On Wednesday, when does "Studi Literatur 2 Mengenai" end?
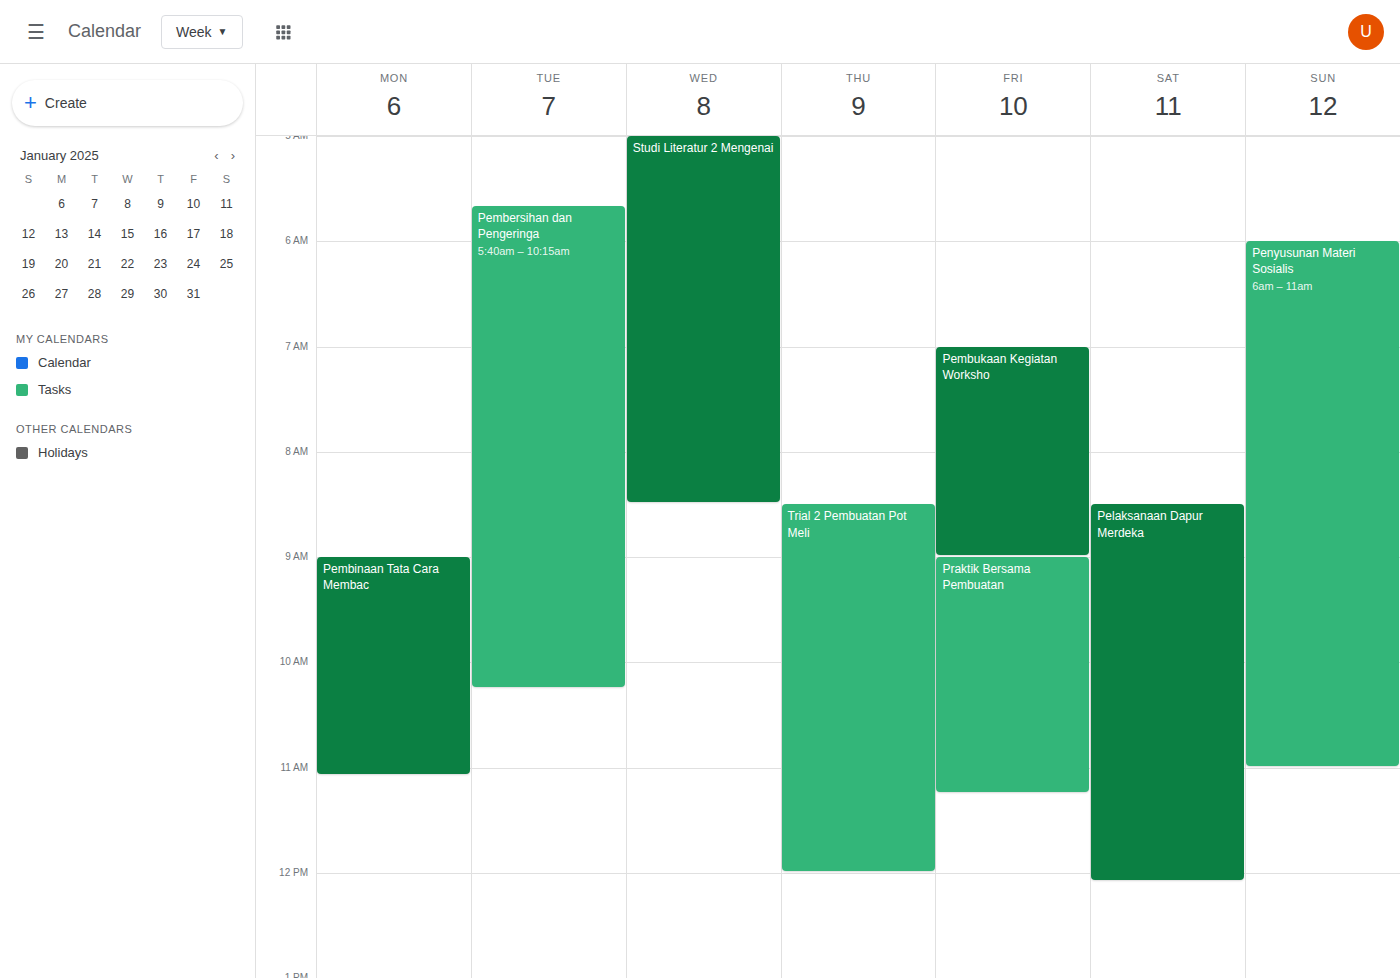
8:30 AM